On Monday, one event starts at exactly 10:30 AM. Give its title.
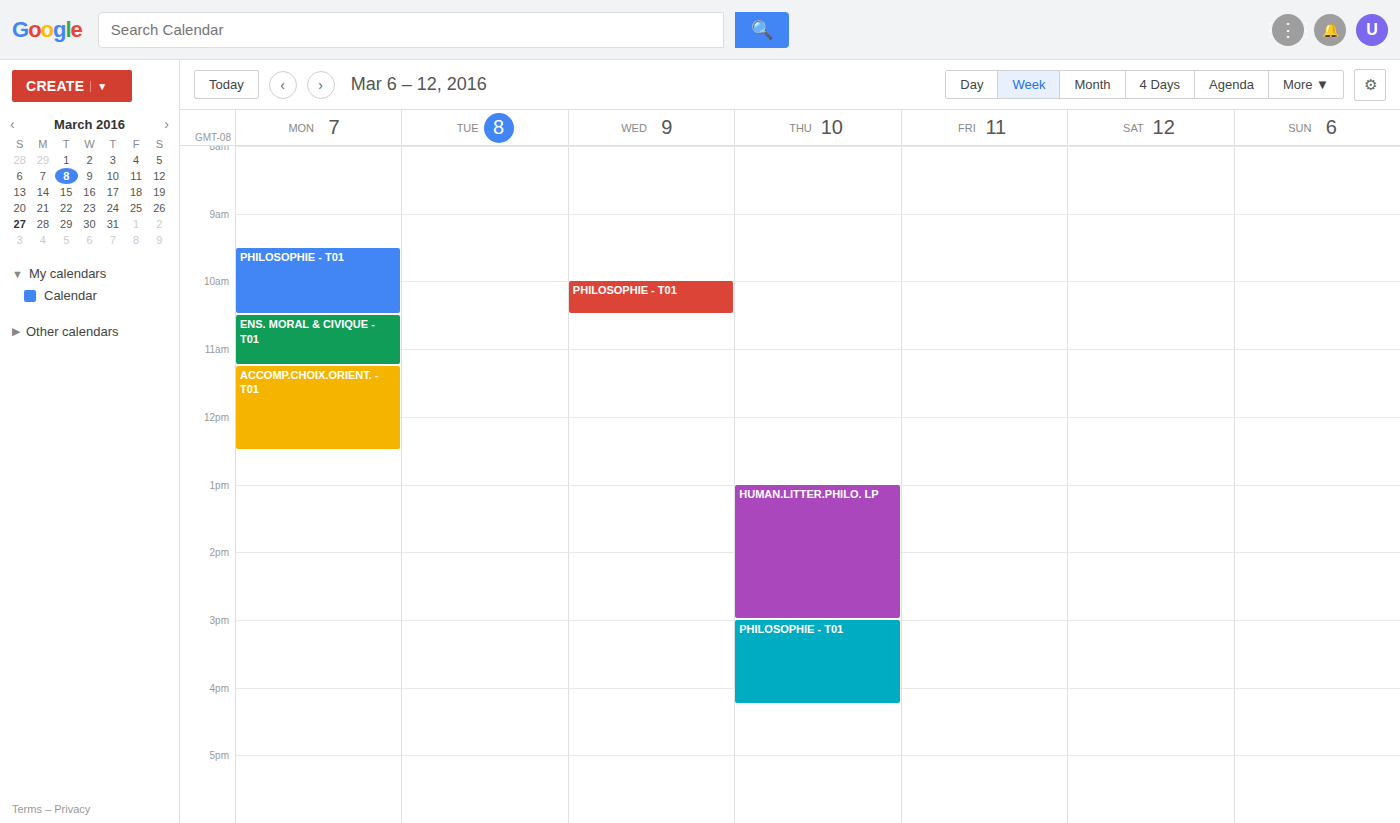
"ENS. MORAL & CIVIQUE - T01"